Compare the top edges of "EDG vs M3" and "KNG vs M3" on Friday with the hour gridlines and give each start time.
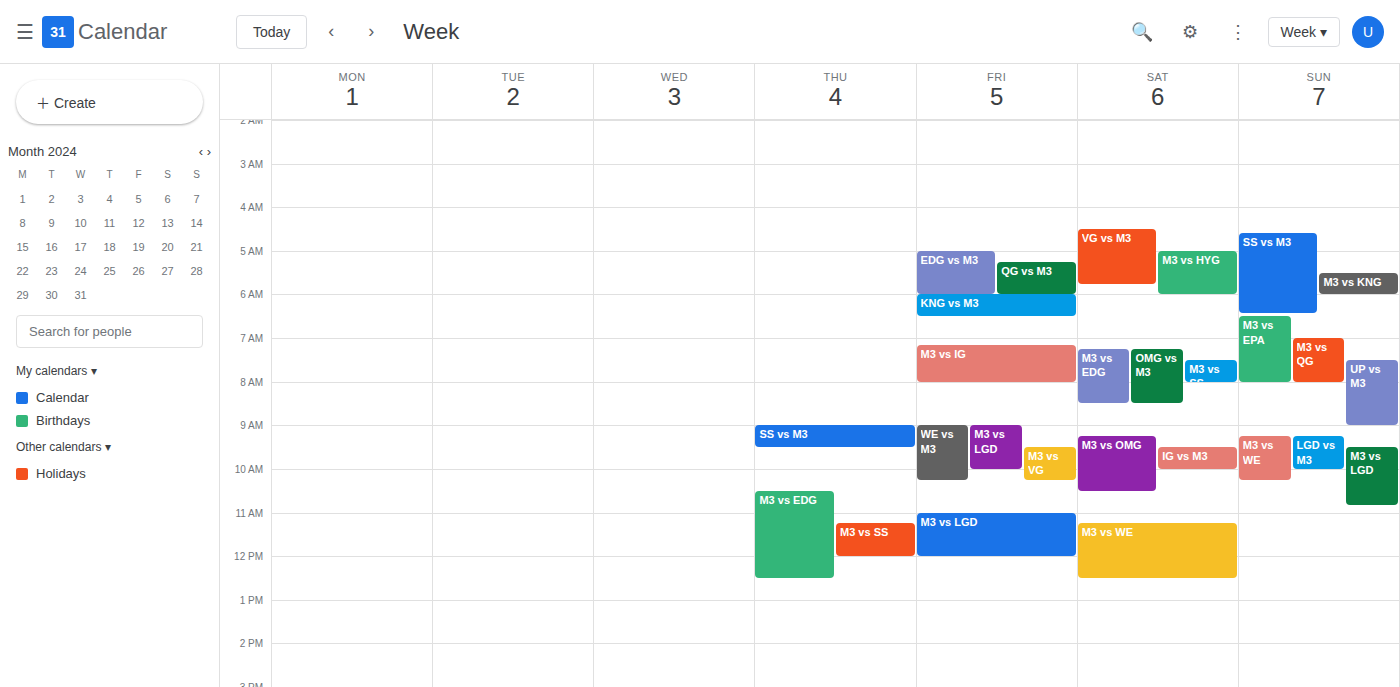
"EDG vs M3": 5:00 AM, exactly on the 5 AM line. "KNG vs M3": 6:00 AM, exactly on the 6 AM line.